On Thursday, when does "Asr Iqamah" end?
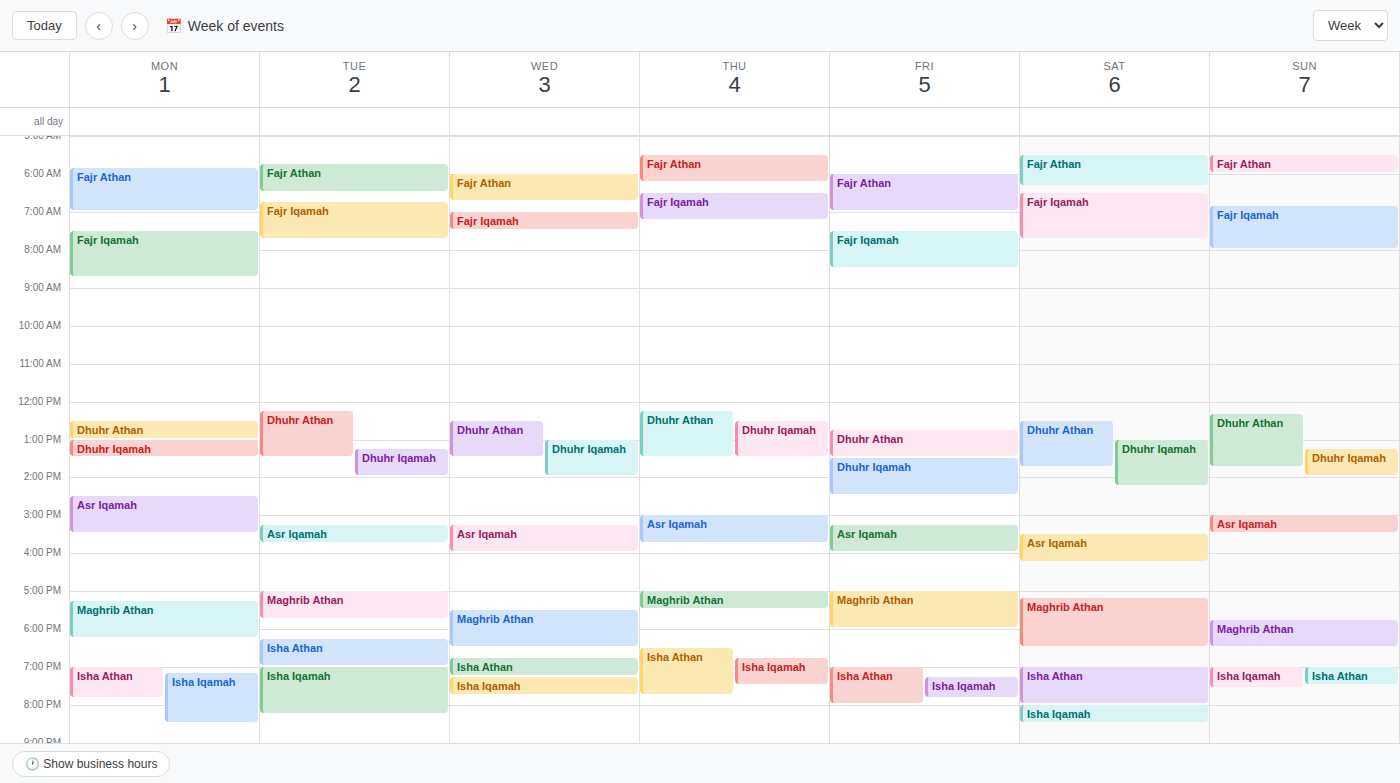
3:45 PM